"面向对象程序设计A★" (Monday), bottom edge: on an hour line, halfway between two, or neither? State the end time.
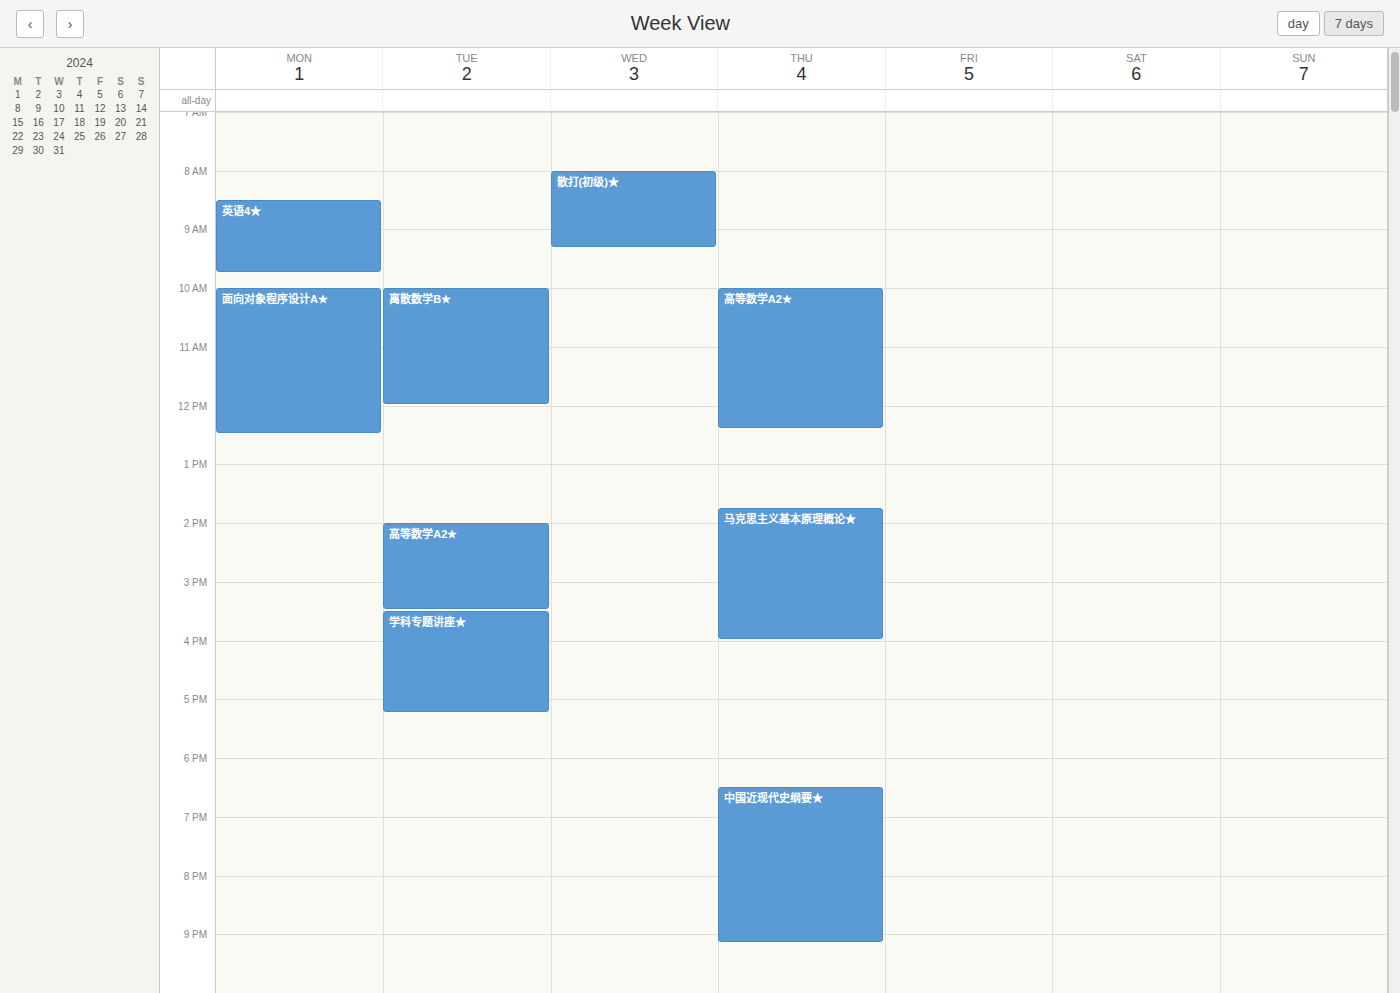
12:30 PM -- halfway between the 12 PM and 1 PM lines.